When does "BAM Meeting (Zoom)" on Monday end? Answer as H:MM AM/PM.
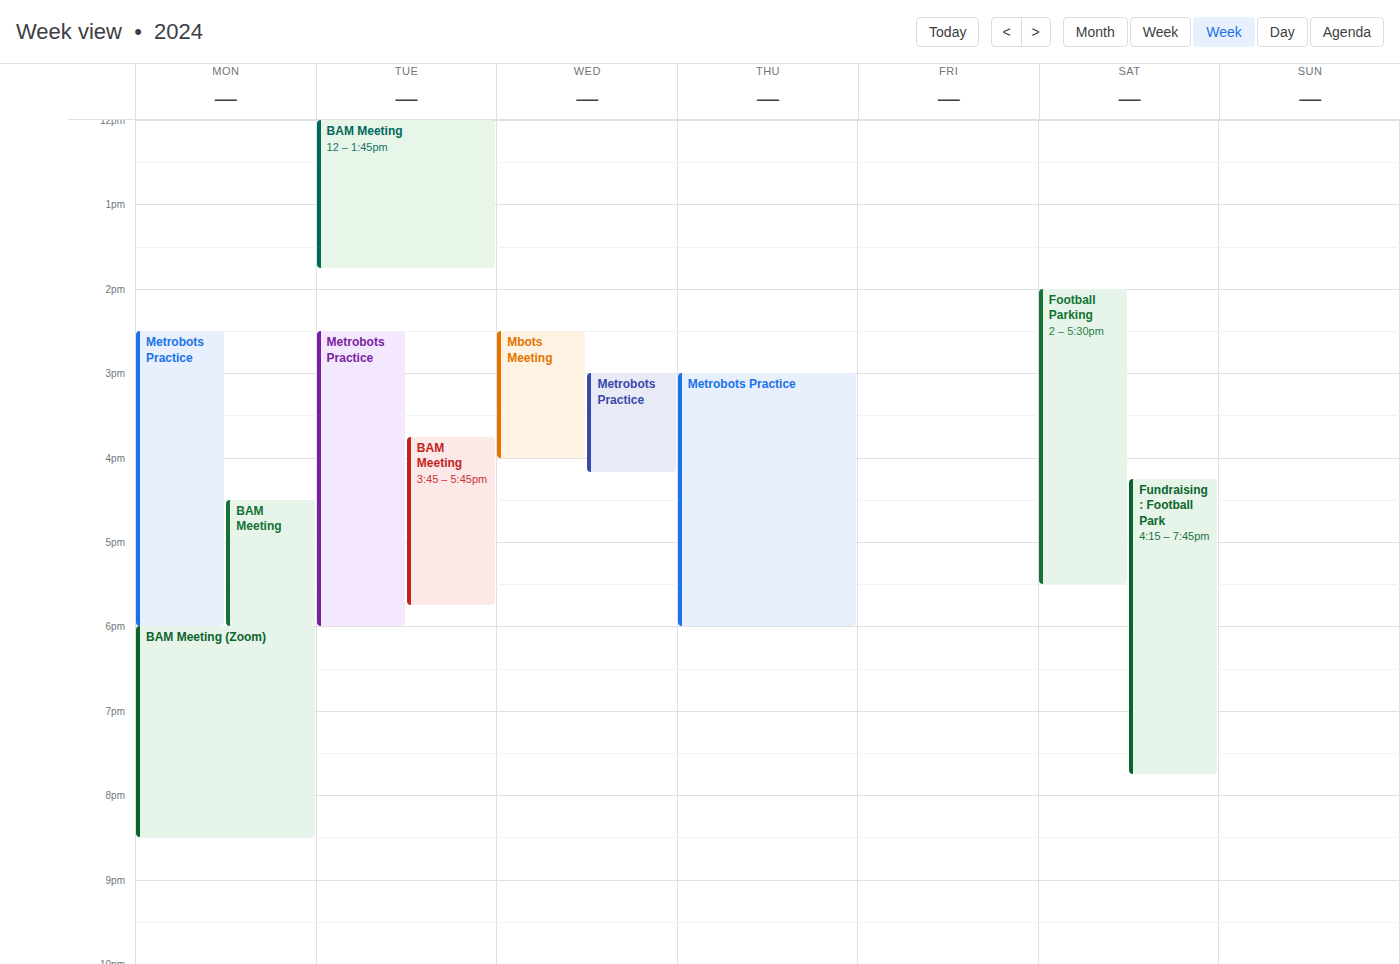
8:30 PM